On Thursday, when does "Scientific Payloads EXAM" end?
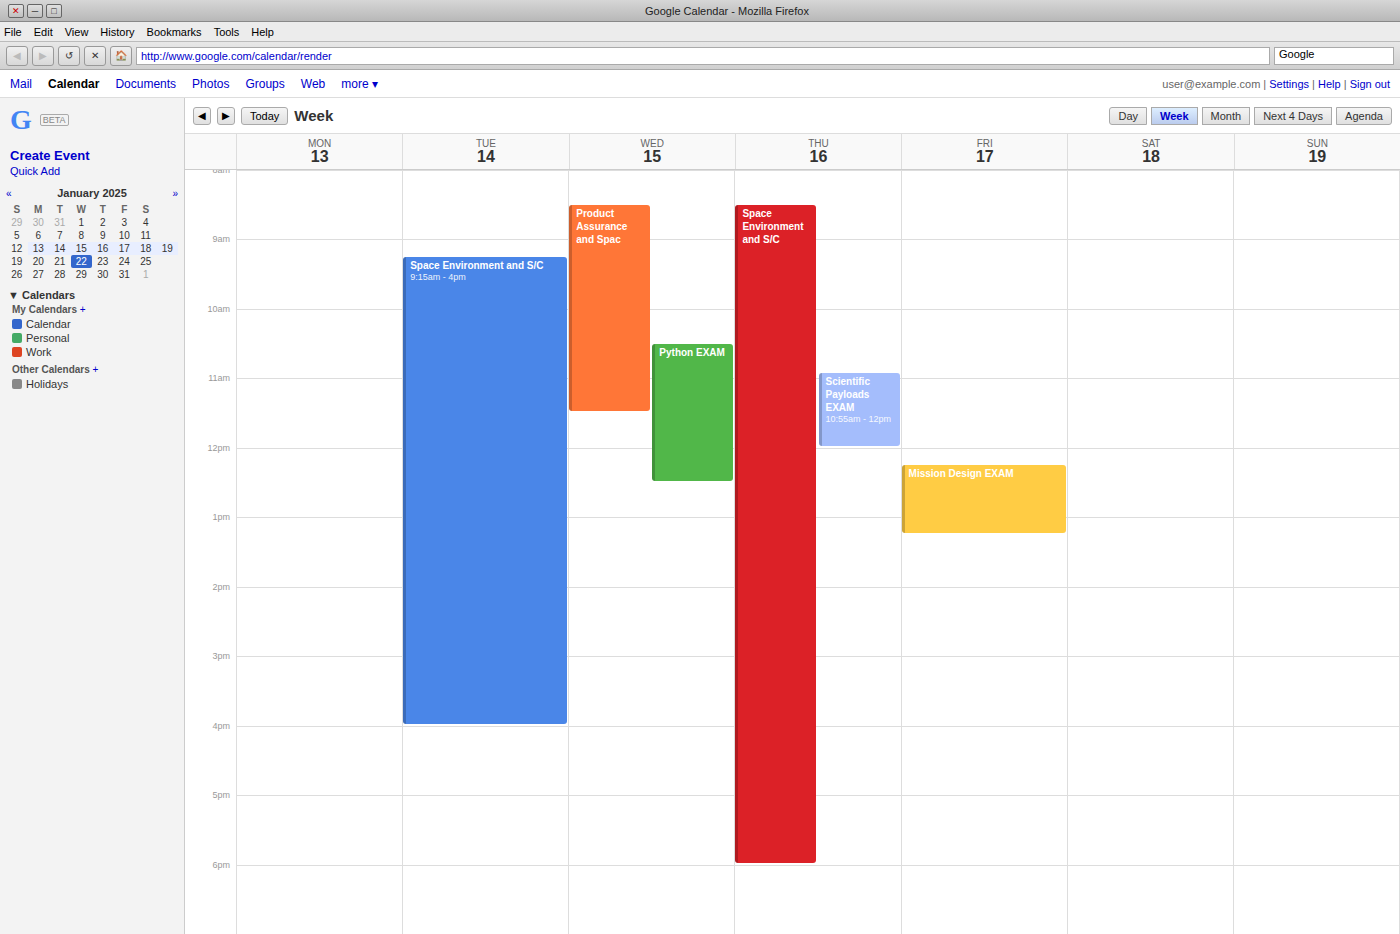
12:00